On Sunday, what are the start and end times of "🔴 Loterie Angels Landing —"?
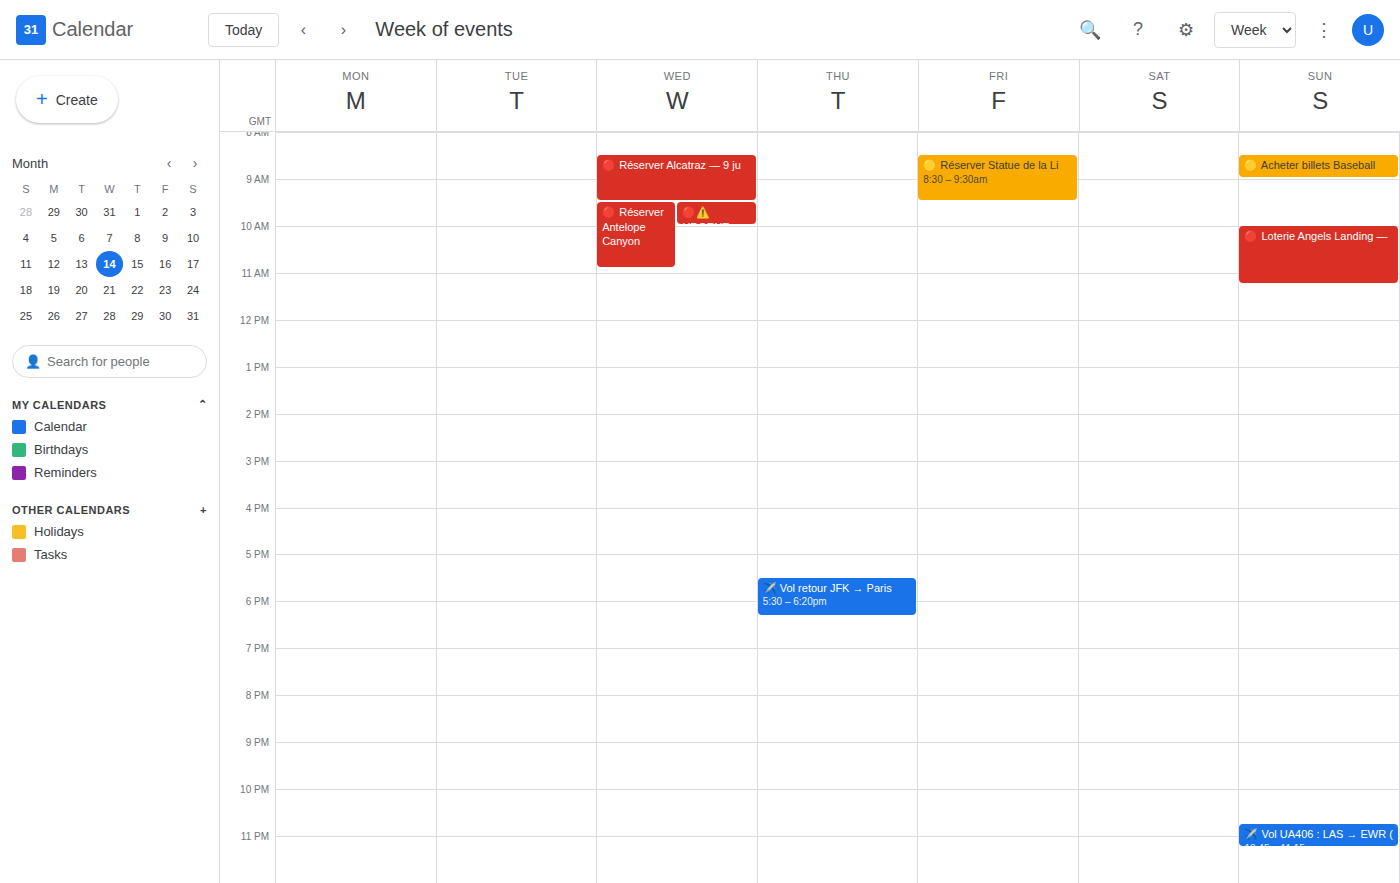
10:00 AM to 11:15 AM